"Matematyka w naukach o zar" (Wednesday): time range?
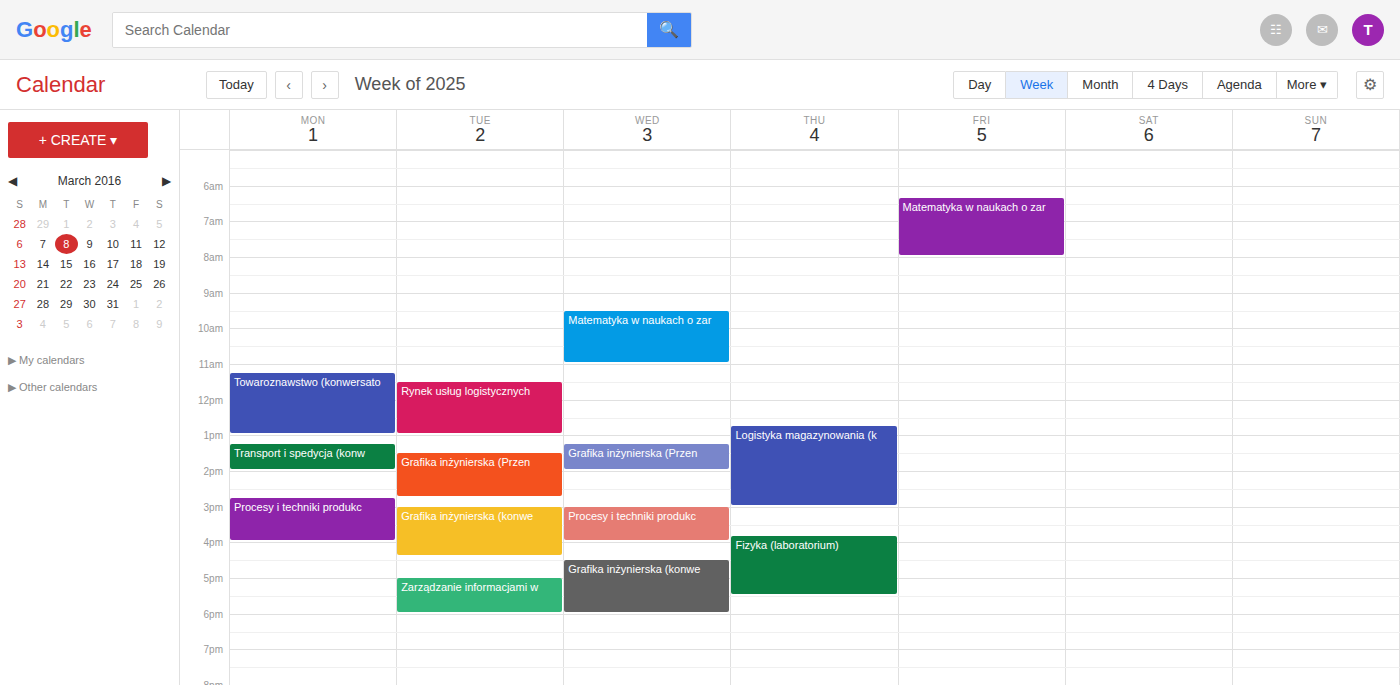
9:30 AM to 11:00 AM